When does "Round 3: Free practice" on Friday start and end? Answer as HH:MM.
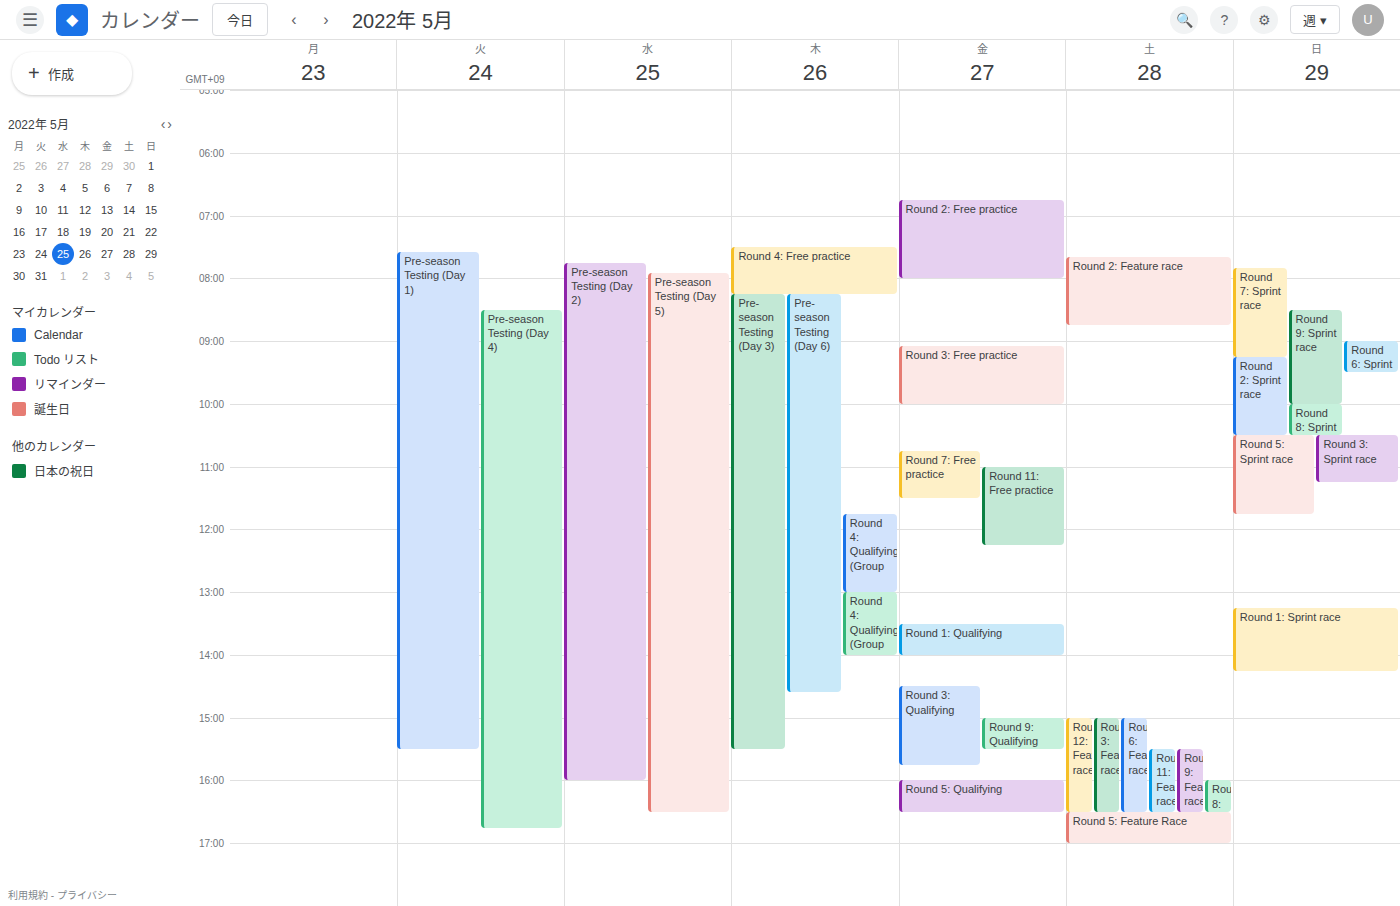
09:05 to 10:00